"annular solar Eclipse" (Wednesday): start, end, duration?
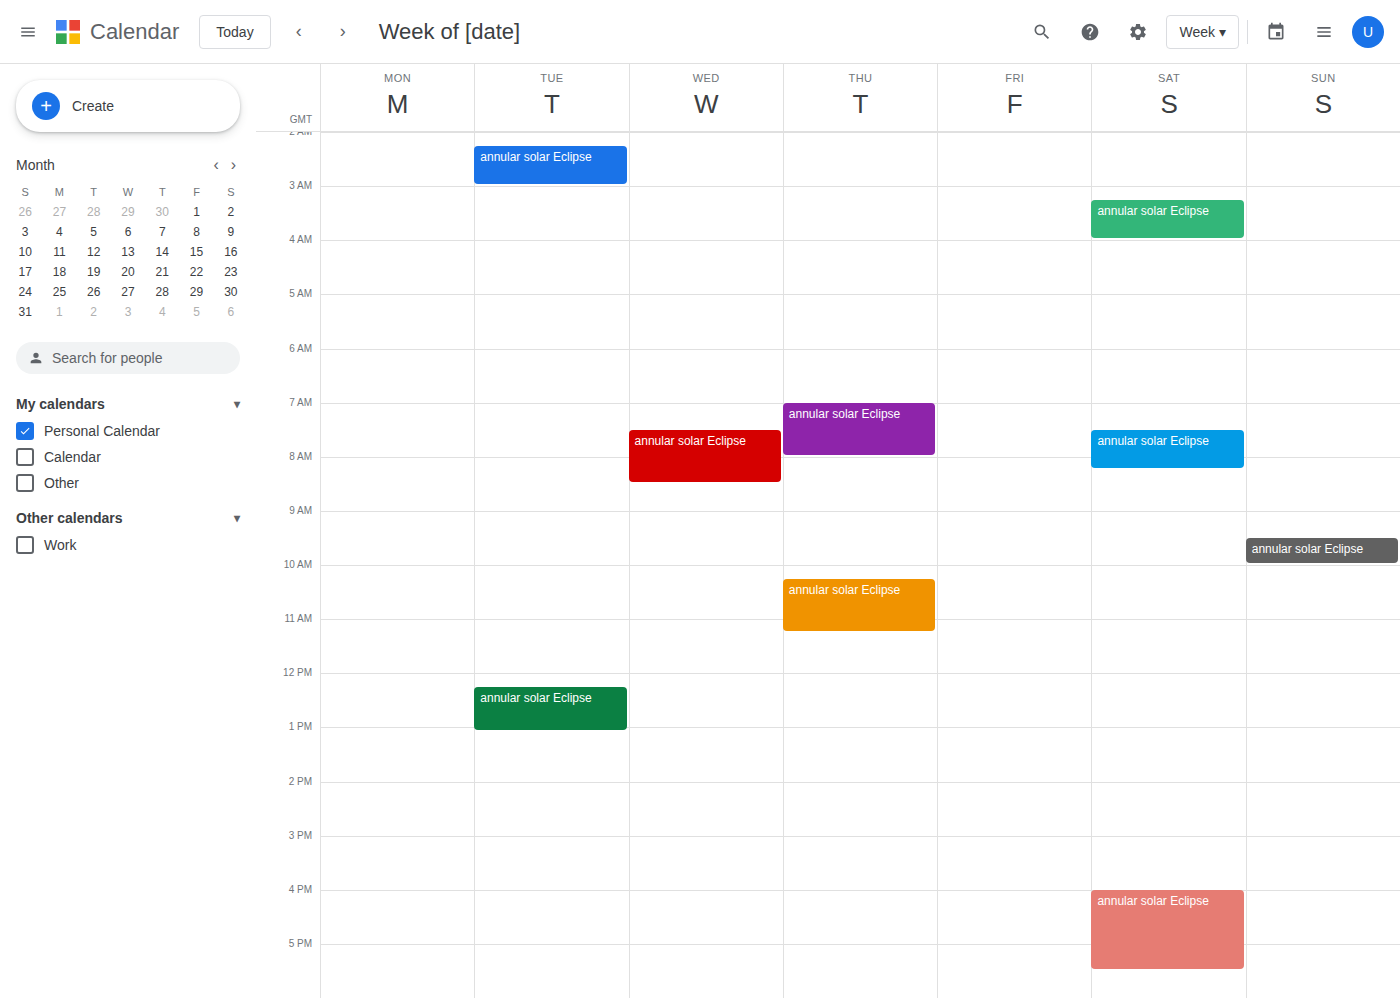
07:30 to 08:30, 1 hour